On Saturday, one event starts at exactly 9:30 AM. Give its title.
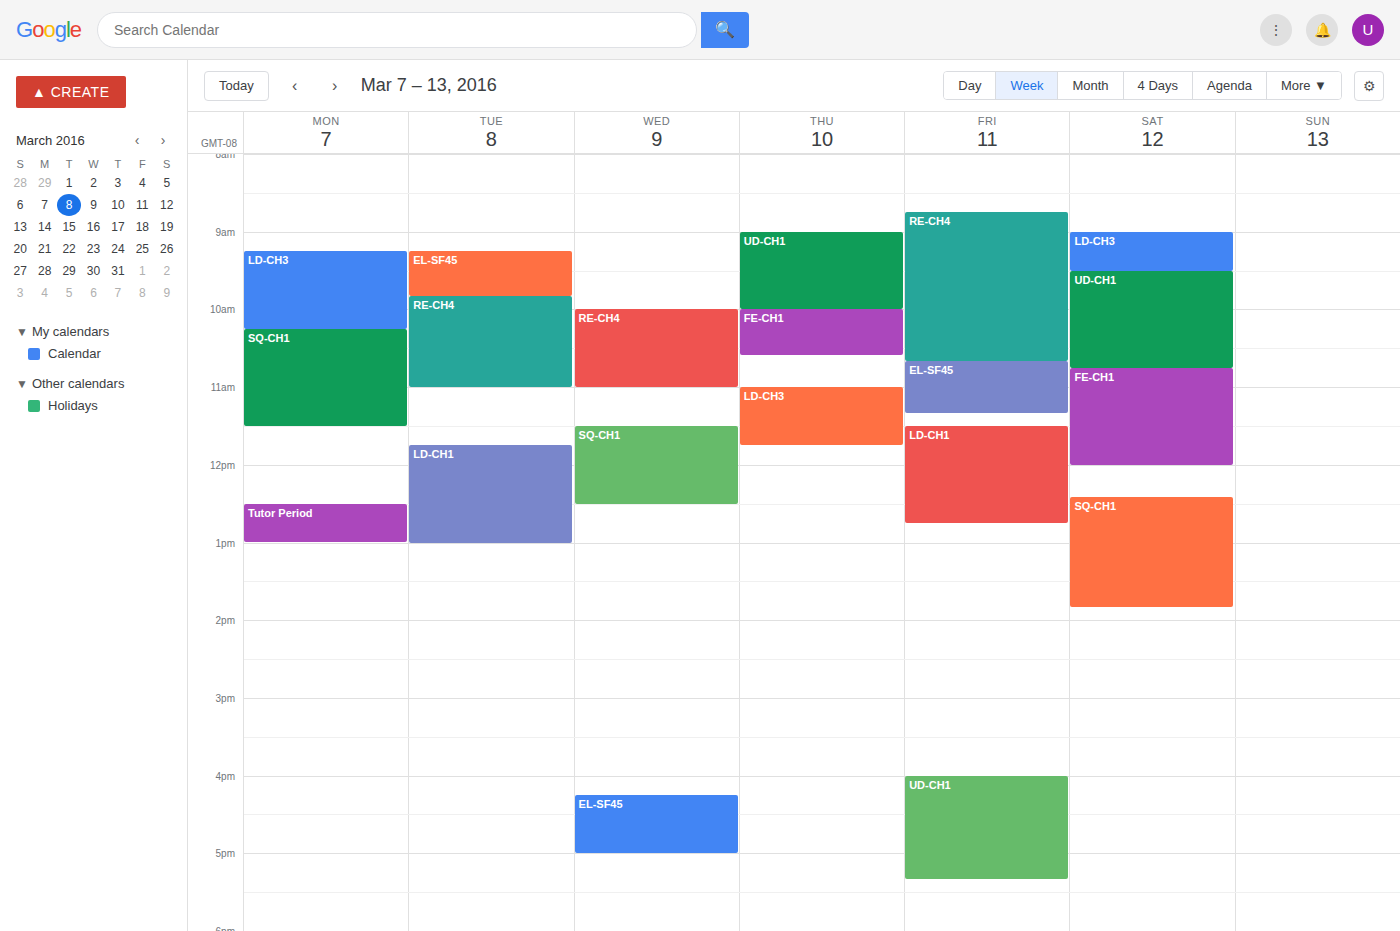
"UD-CH1"